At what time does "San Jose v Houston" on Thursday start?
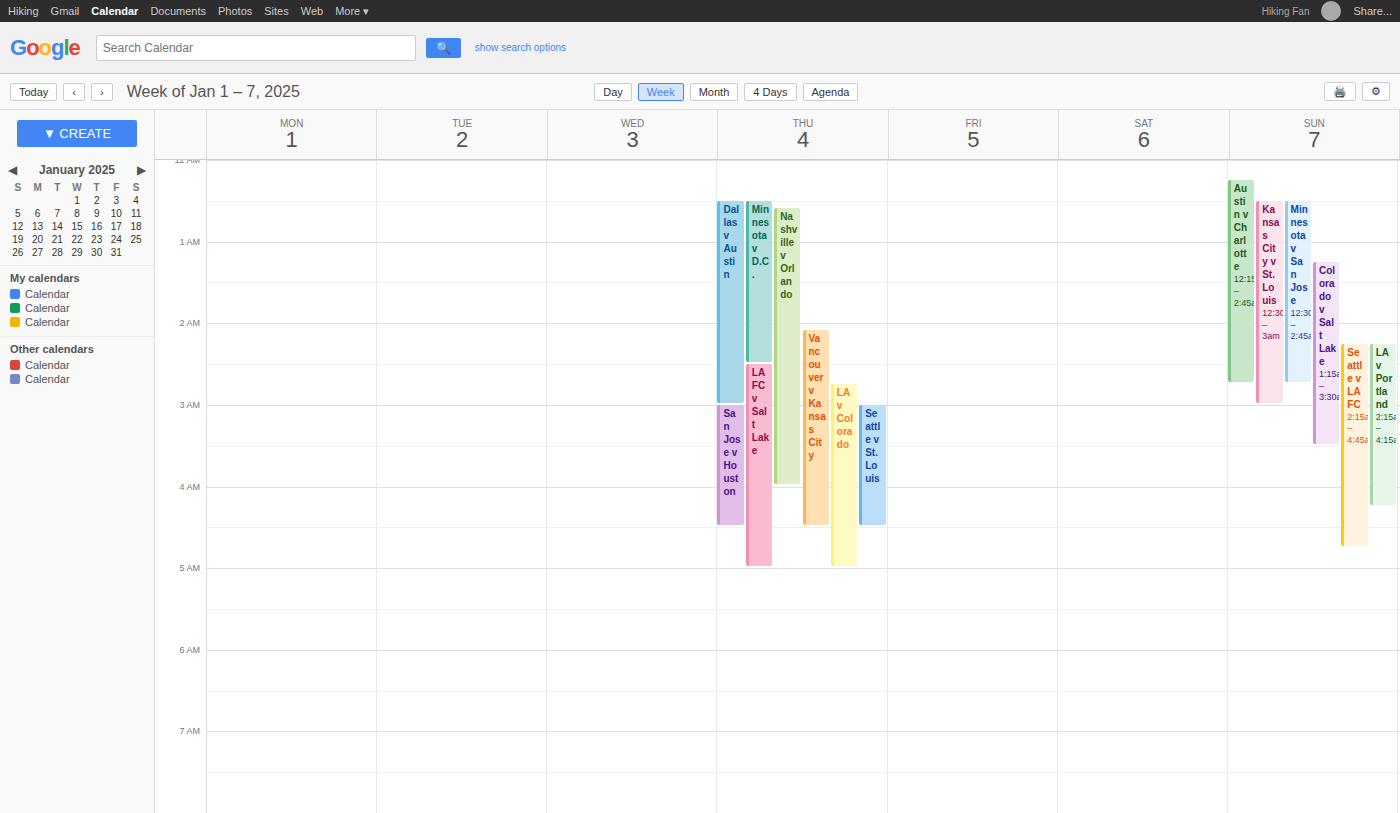
3:00 AM